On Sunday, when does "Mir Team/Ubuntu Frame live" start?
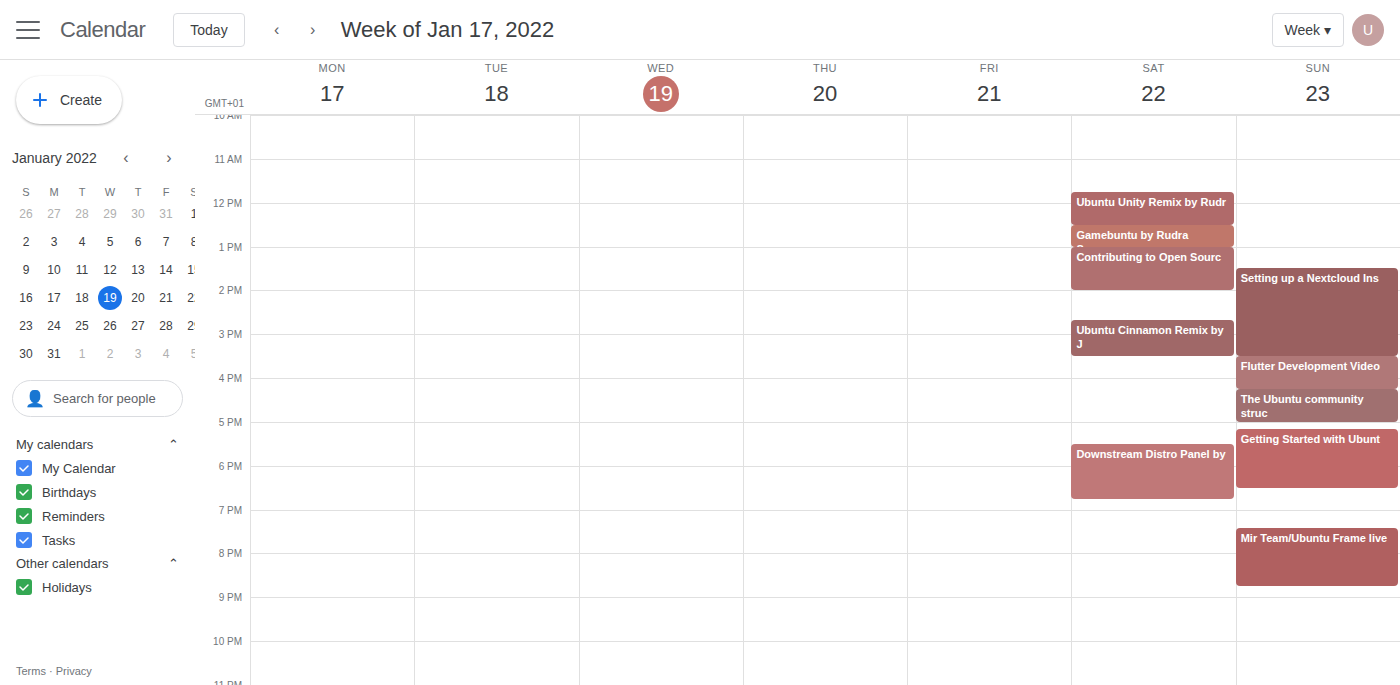
7:25 PM